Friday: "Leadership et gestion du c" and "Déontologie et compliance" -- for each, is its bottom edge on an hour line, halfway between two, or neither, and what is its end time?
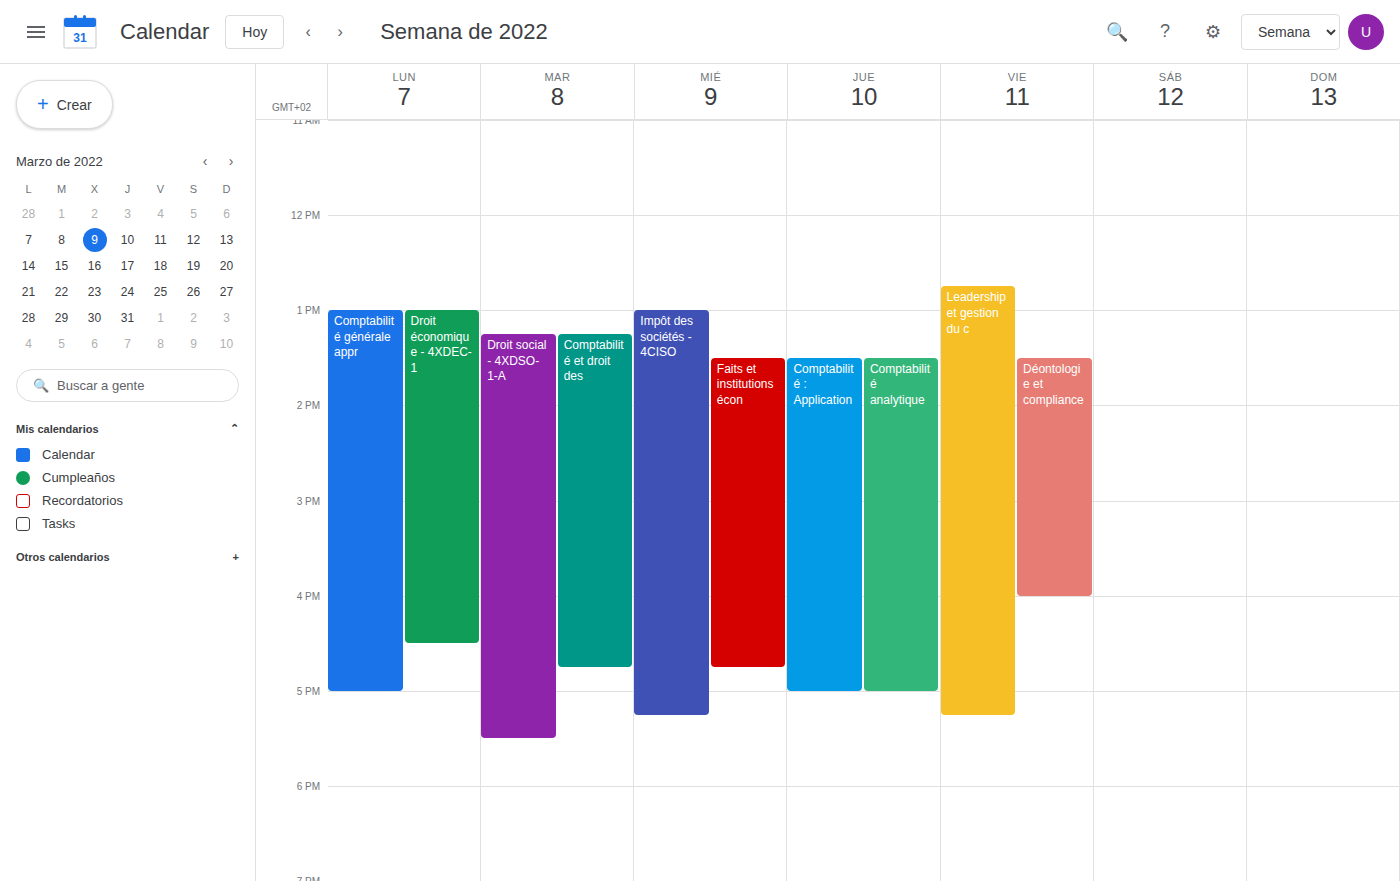
"Leadership et gestion du c": 5:15 PM, neither: a quarter of the way from the 5 PM line to the 6 PM line. "Déontologie et compliance": 4:00 PM, exactly on the 4 PM line.